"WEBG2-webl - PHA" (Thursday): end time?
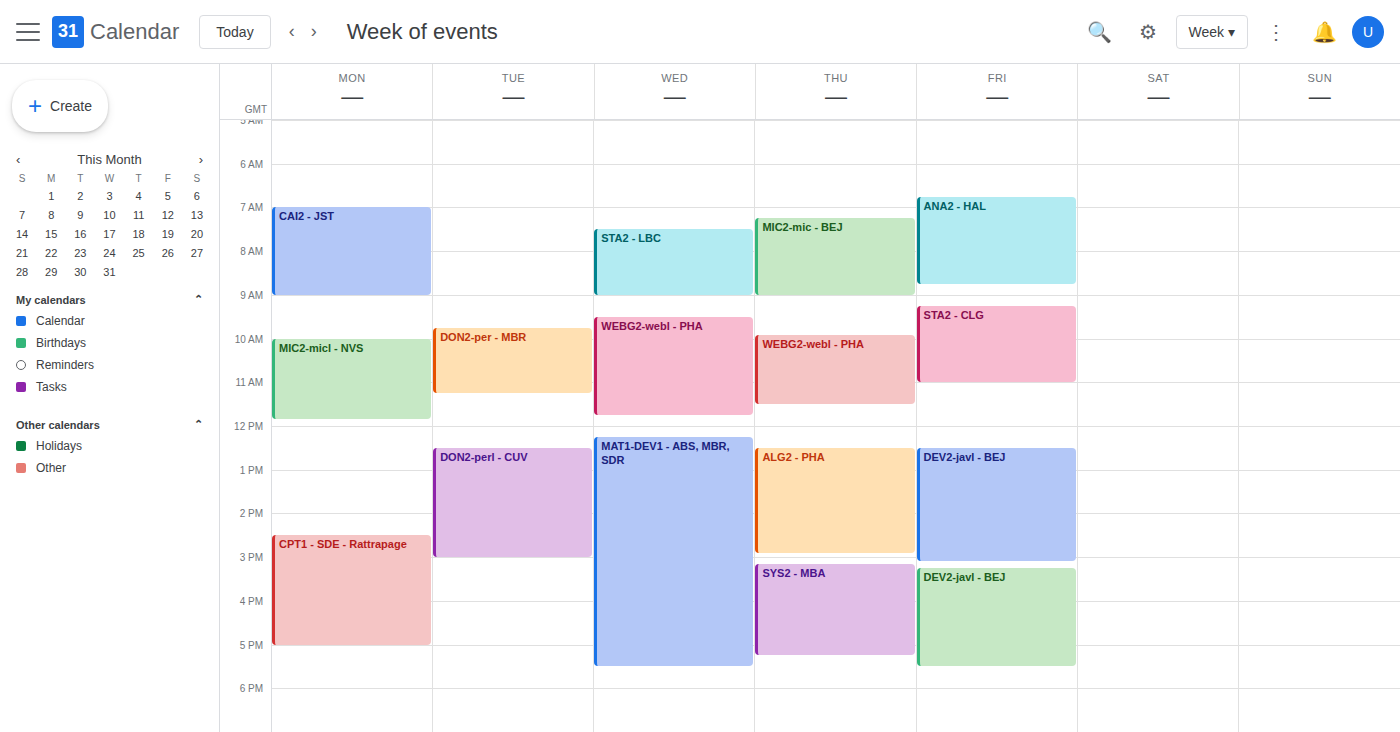
11:30 AM